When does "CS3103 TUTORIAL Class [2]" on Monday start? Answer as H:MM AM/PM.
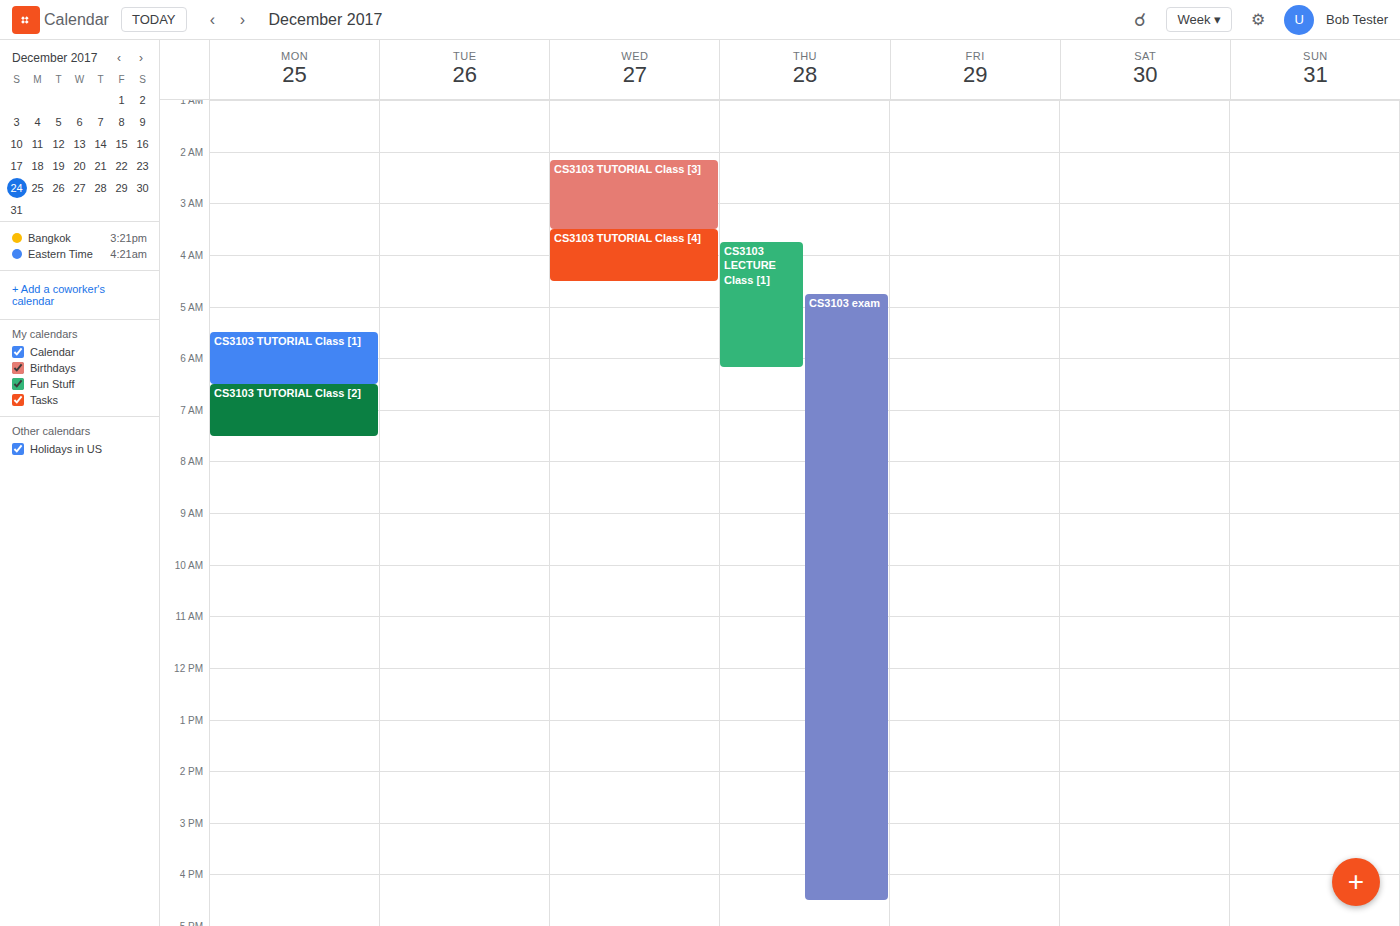
6:30 AM